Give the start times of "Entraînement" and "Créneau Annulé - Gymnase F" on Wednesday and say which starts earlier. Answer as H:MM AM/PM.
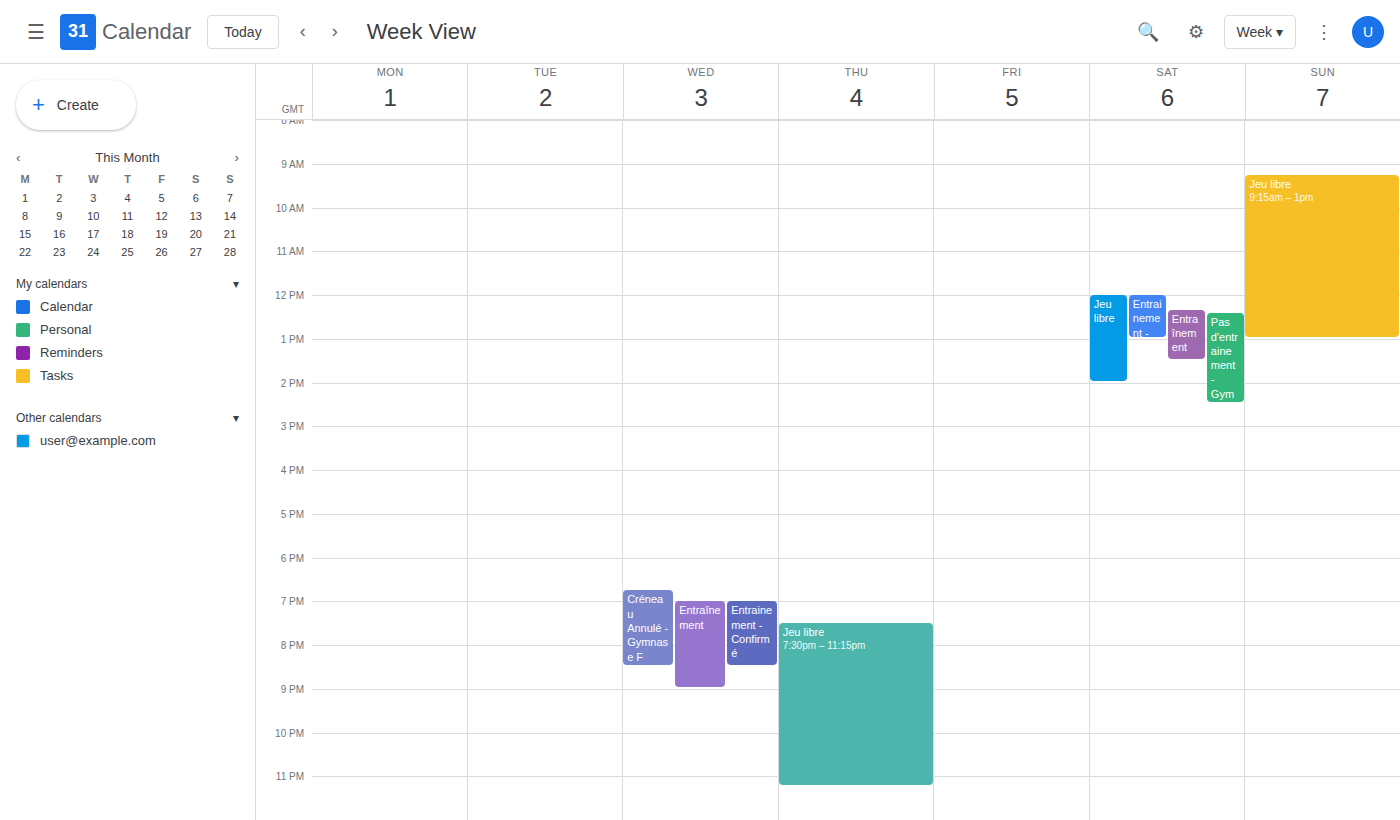
"Créneau Annulé - Gymnase F" 6:45 PM; "Entraînement" 7:00 PM.